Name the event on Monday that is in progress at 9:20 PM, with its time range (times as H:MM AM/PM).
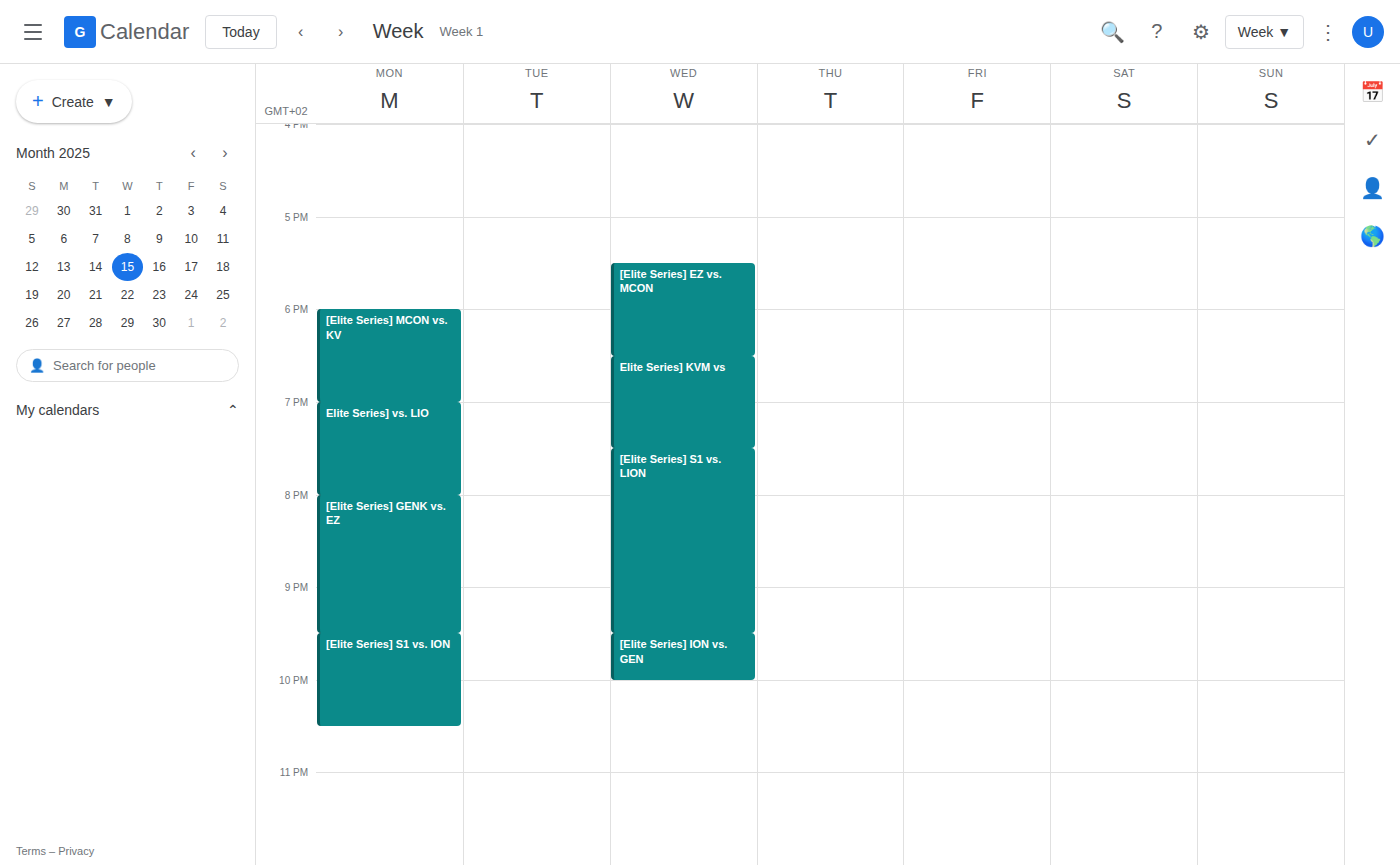
"[Elite Series] GENK vs. EZ", 8:00 PM to 9:30 PM